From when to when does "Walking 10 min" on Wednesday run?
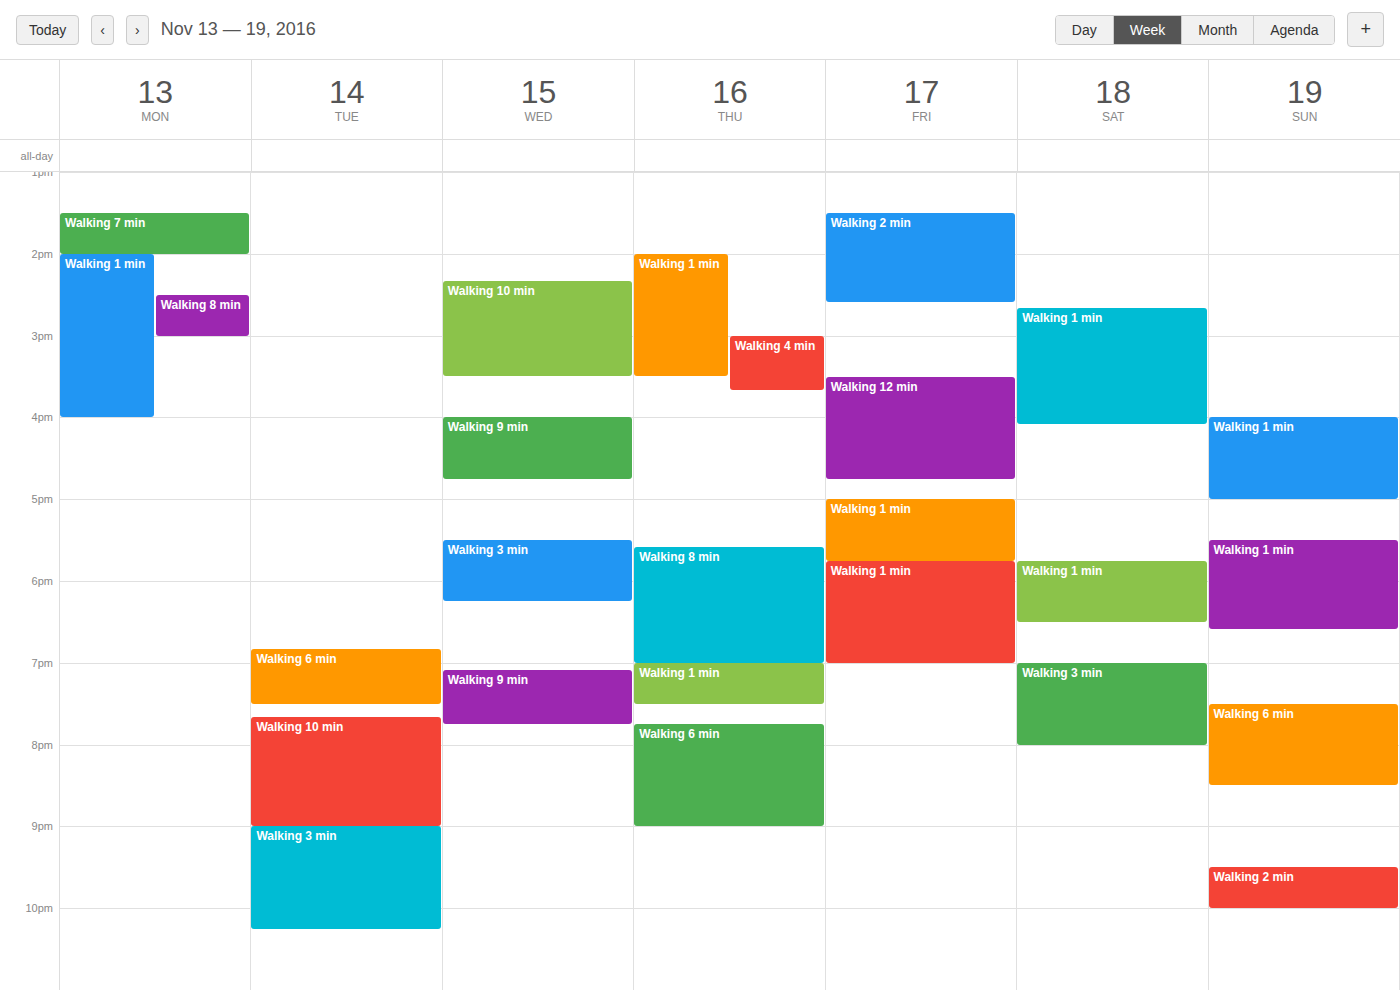
14:20 to 15:30